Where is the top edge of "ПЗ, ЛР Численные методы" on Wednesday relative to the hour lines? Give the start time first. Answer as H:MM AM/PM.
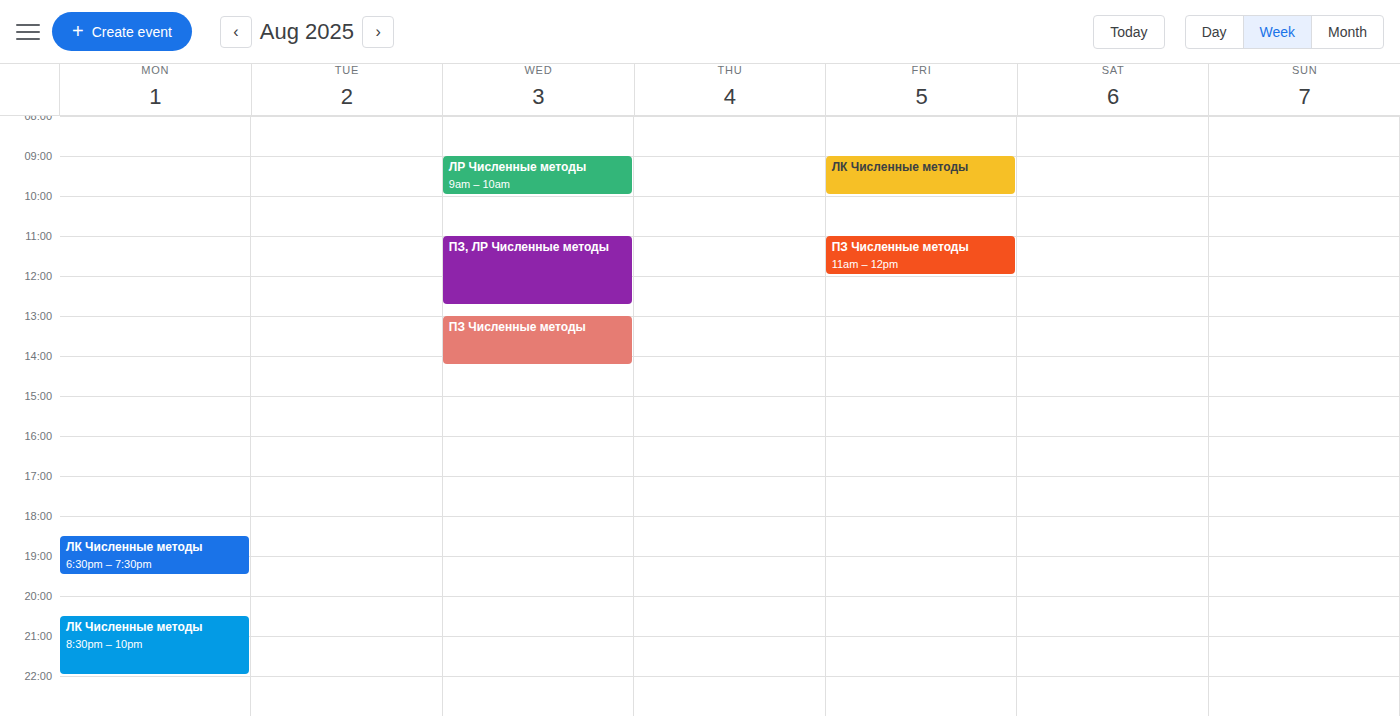
11:00 AM -- exactly on the 11 AM line.